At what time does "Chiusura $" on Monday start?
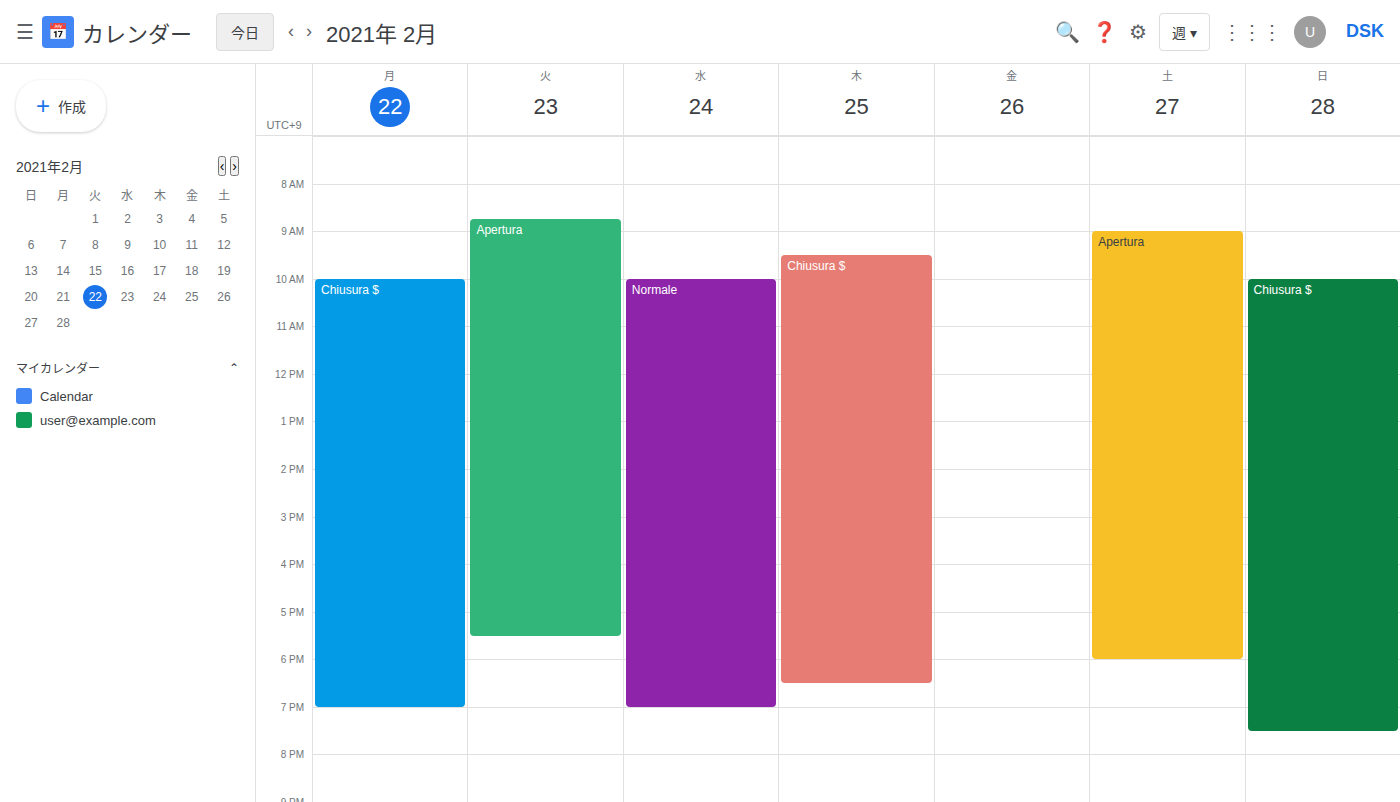
10:00 AM